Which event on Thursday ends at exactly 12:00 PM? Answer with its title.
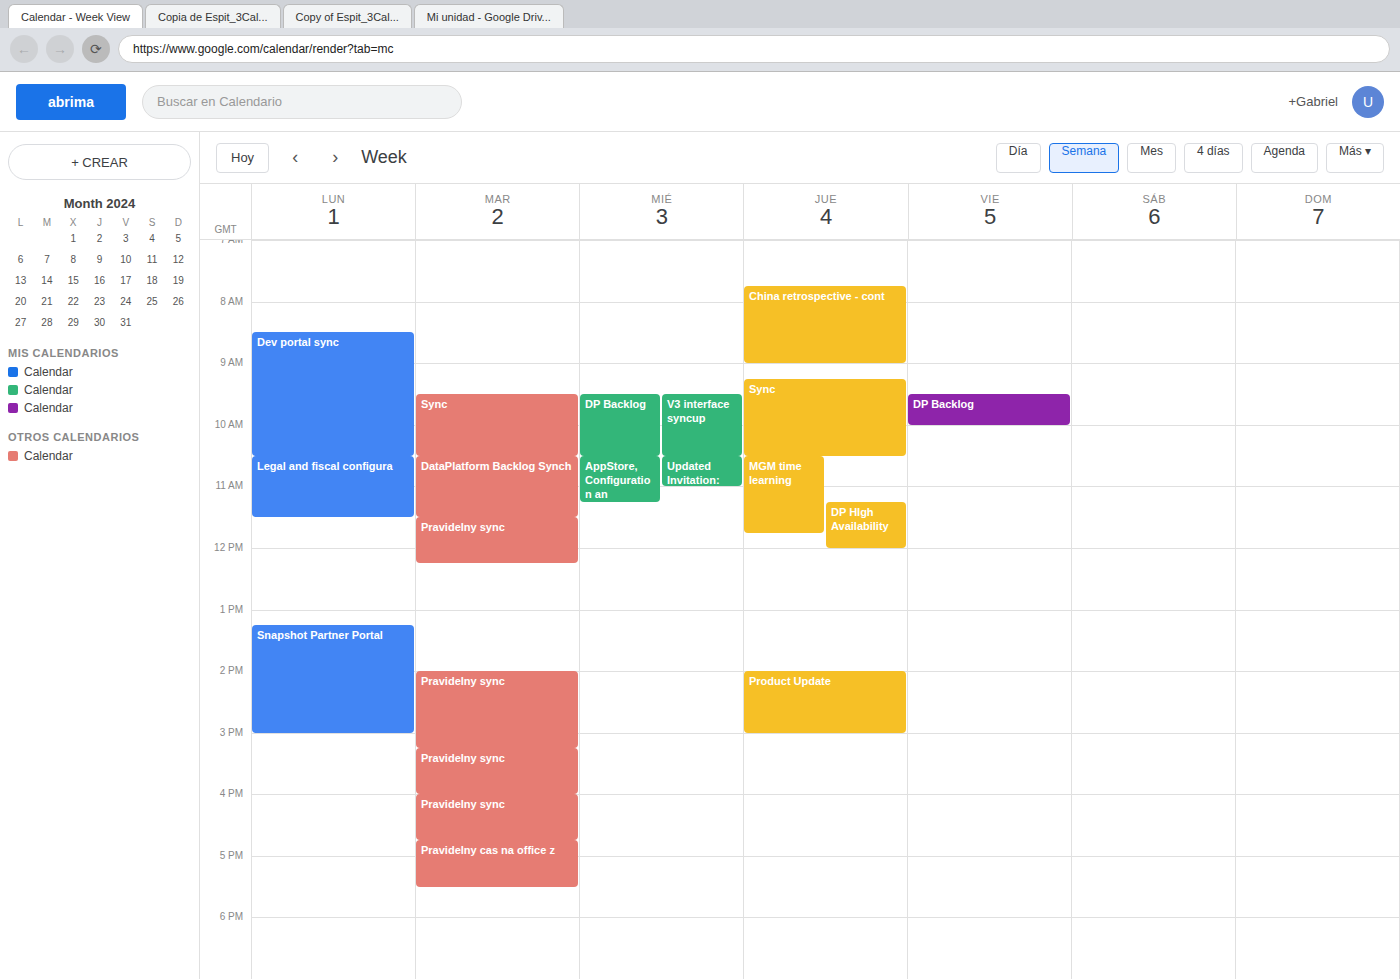
"DP HIgh Availability"